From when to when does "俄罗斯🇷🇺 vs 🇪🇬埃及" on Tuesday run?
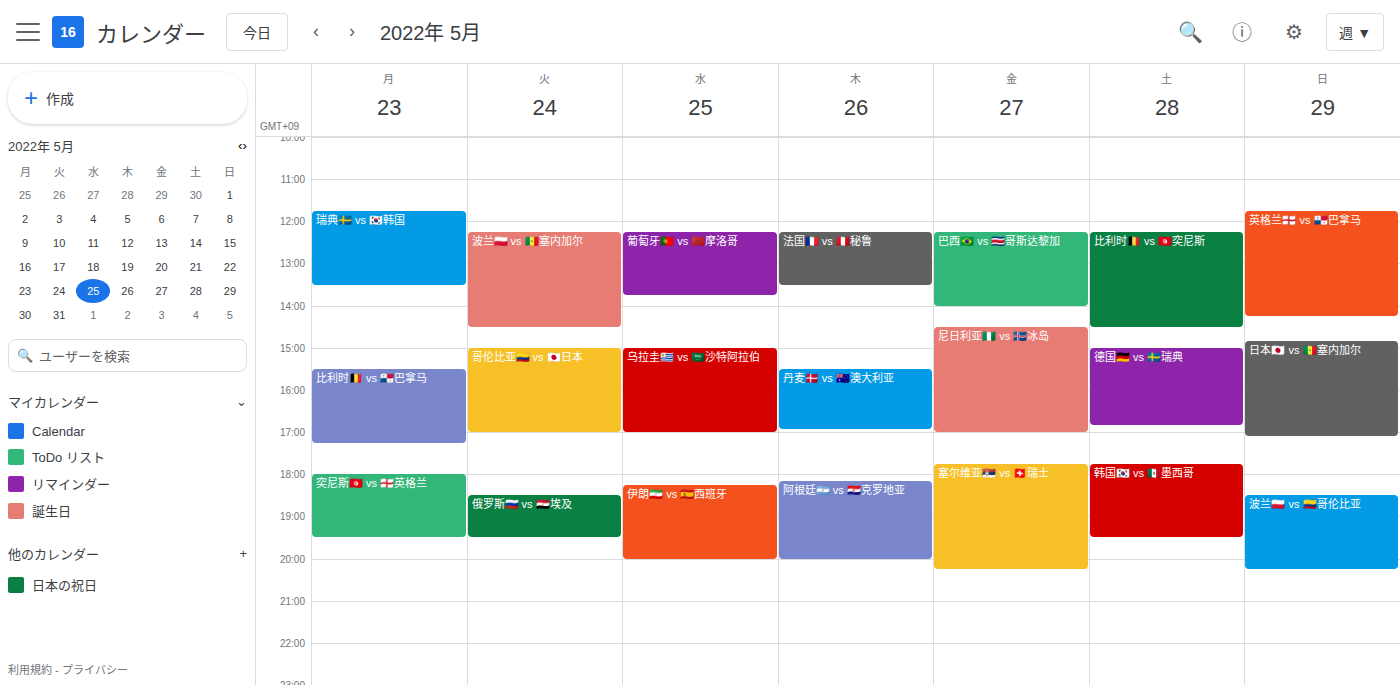
6:30 PM to 7:30 PM